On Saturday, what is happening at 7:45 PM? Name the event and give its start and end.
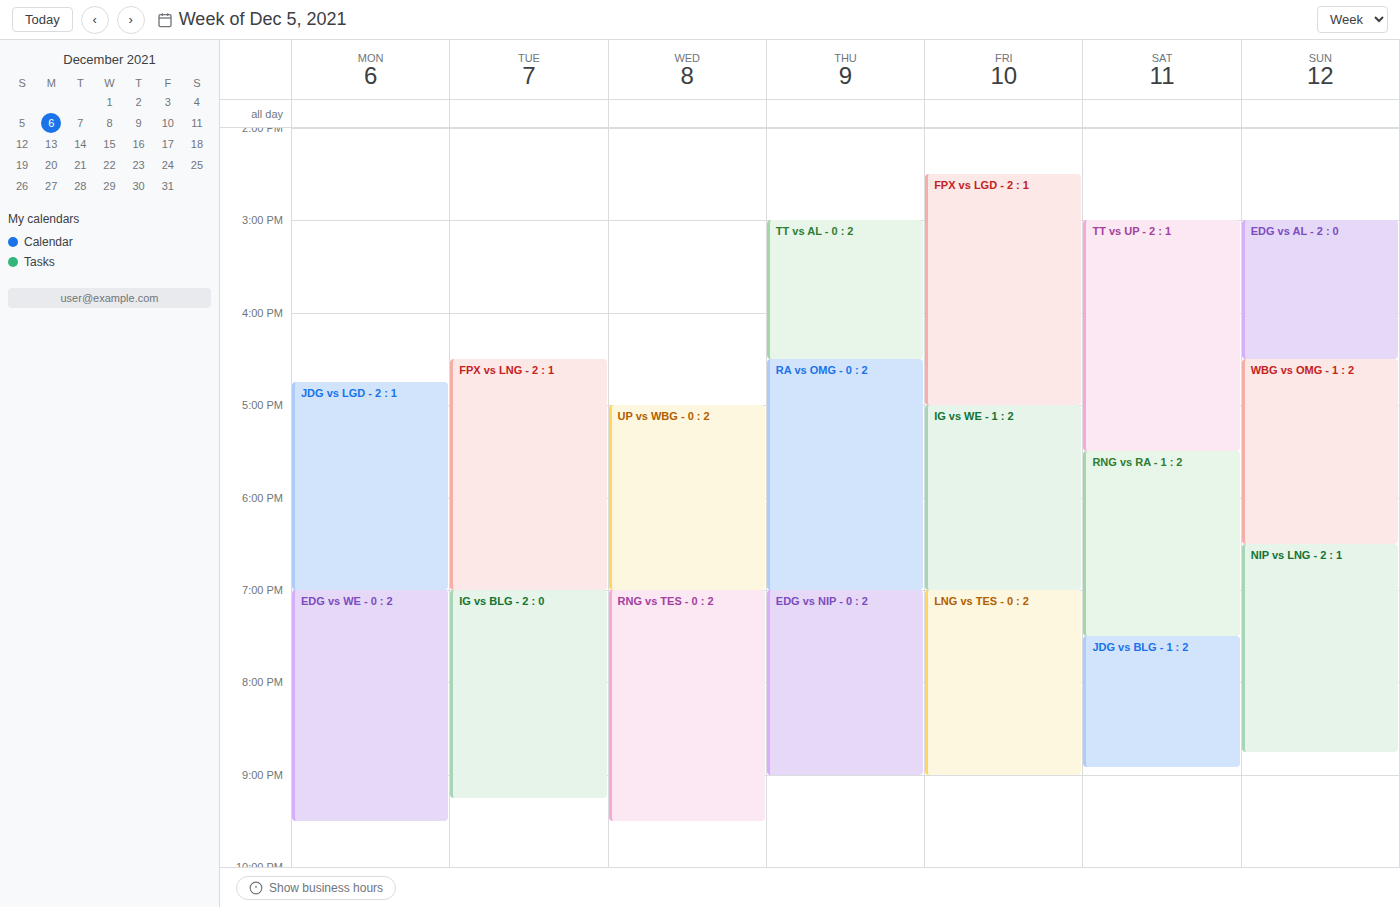
"JDG vs BLG - 1 : 2", 7:30 PM to 8:55 PM